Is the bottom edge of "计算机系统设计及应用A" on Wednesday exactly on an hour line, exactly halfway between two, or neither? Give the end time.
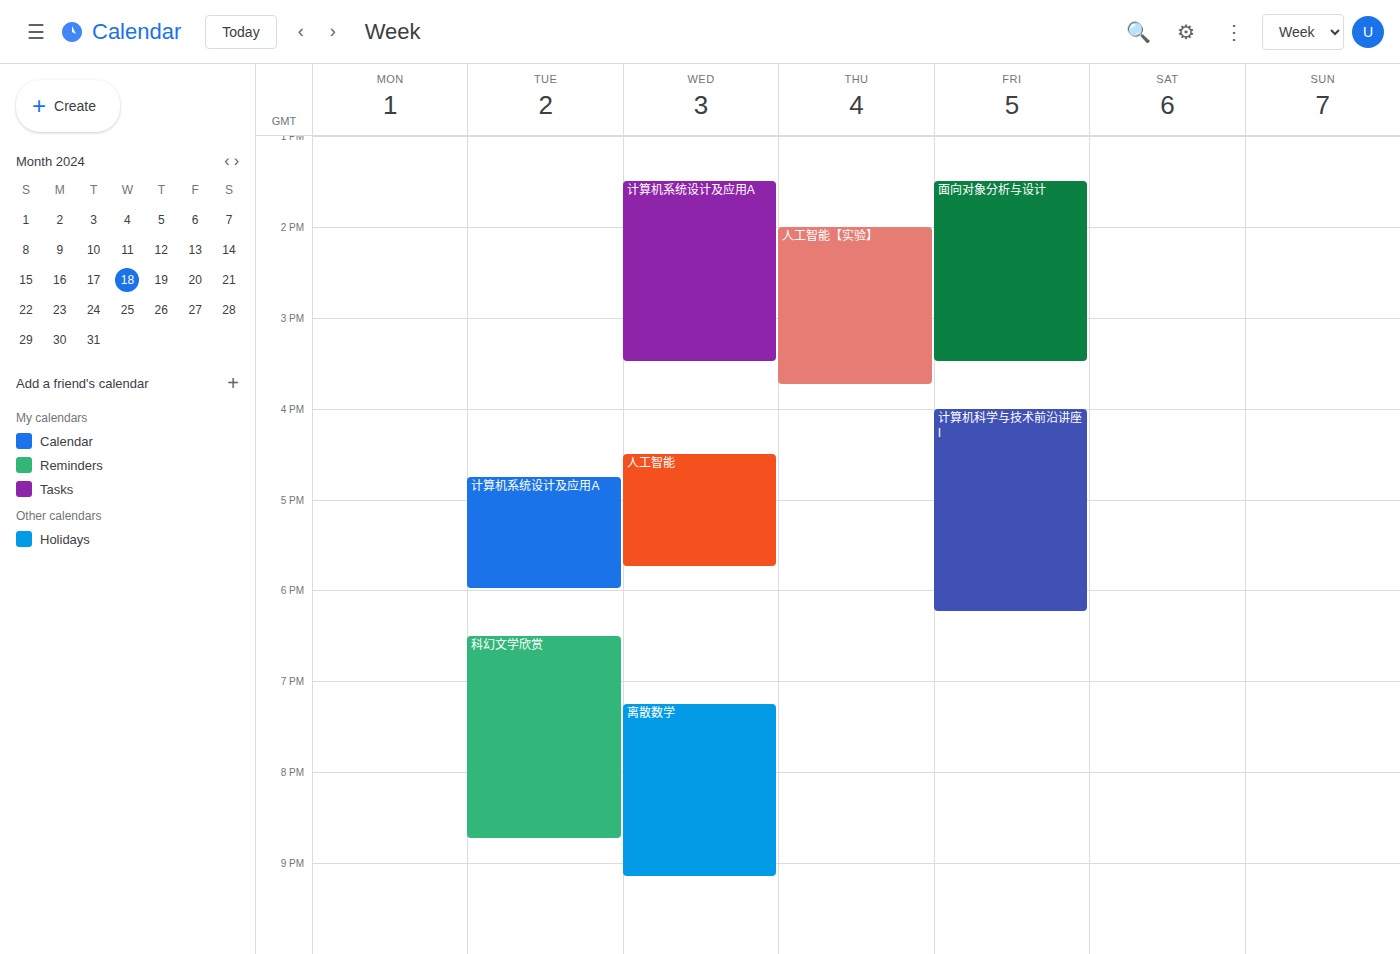
3:30 PM -- halfway between the 3 PM and 4 PM lines.